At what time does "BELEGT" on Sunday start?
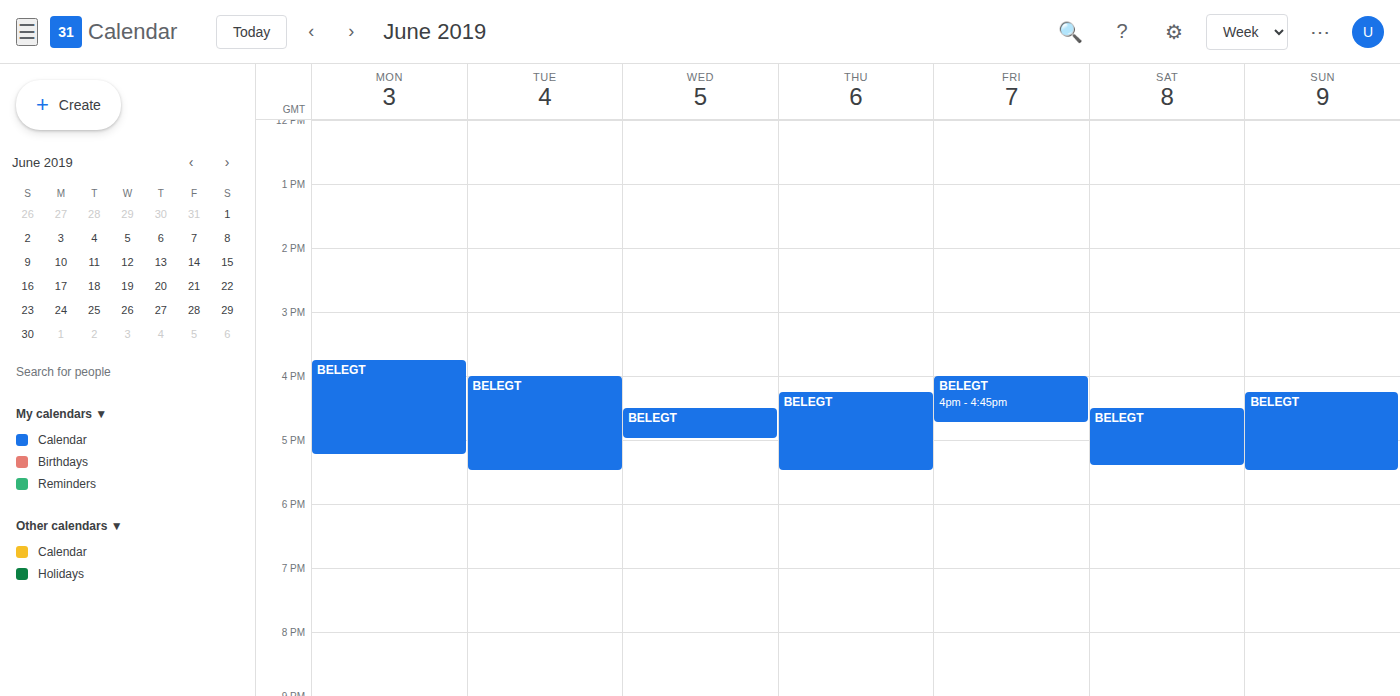
4:15 PM